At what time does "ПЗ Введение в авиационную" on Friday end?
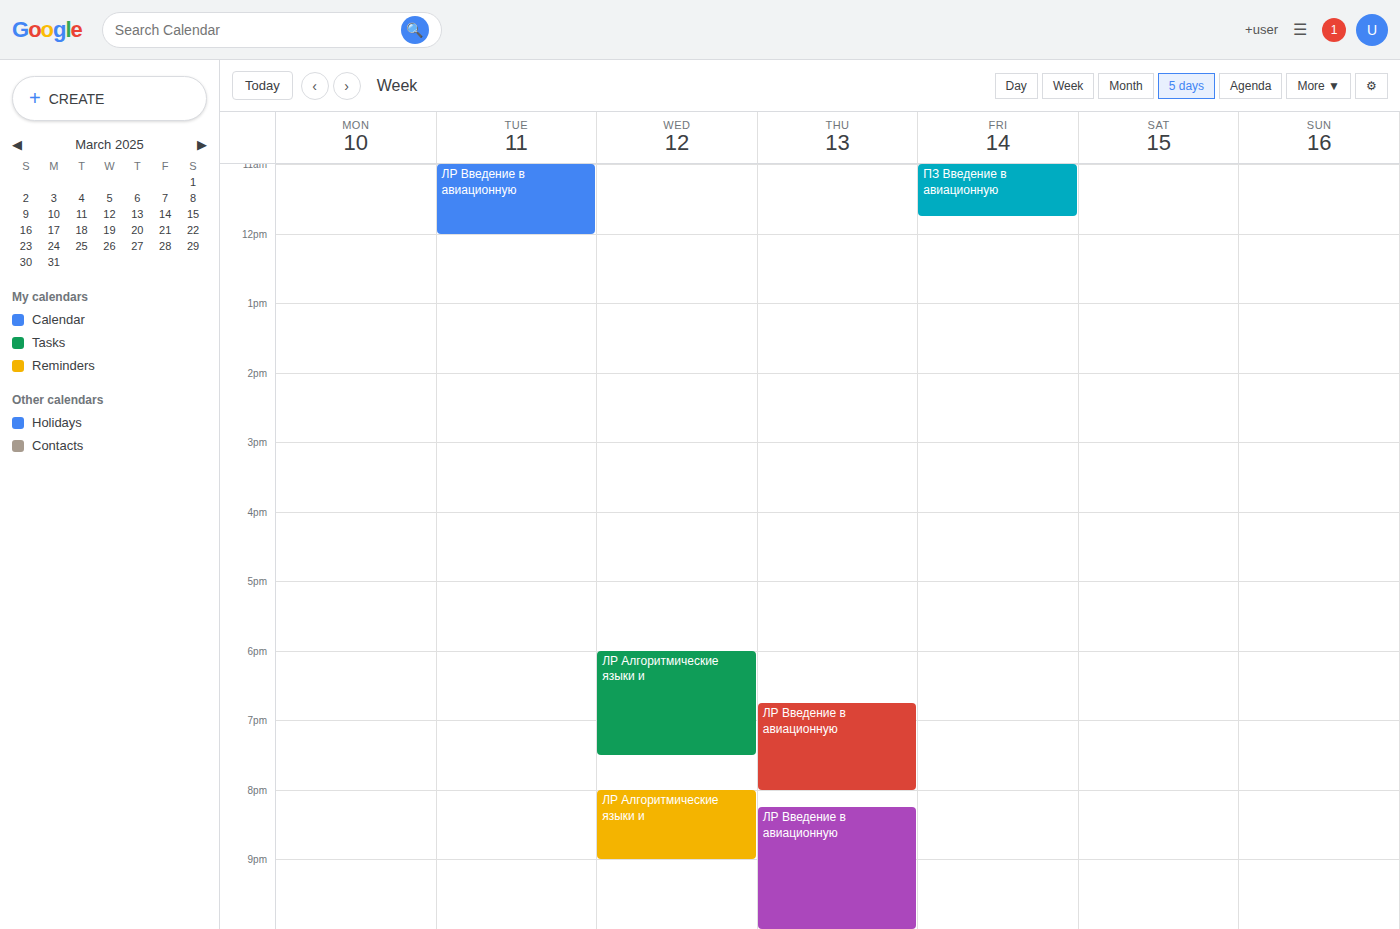
11:45 AM